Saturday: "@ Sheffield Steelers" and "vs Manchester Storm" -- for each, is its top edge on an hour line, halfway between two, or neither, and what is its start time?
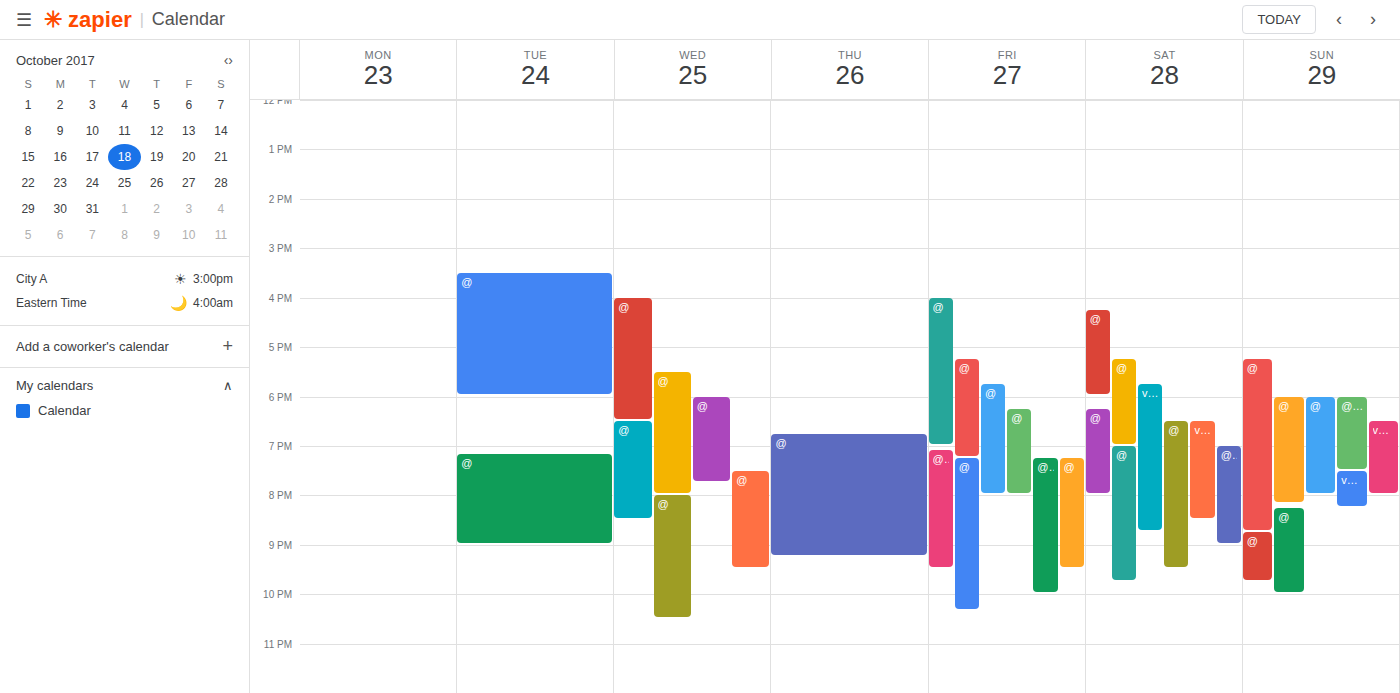
"@ Sheffield Steelers": 7:00 PM, exactly on the 7 PM line. "vs Manchester Storm": 6:30 PM, halfway between the 6 PM and 7 PM lines.